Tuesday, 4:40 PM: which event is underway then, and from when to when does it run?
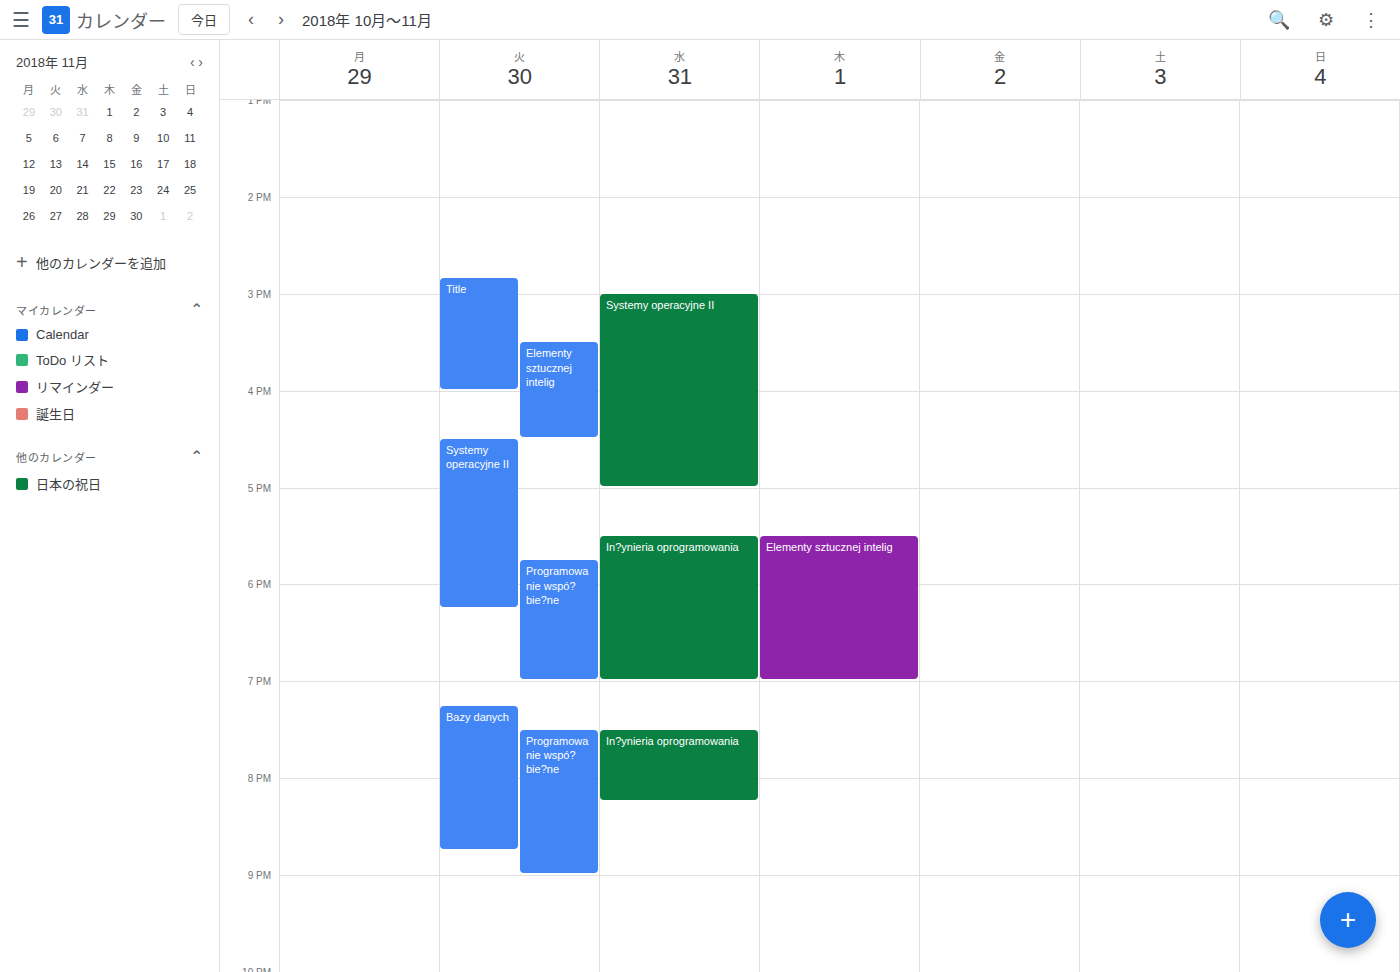
"Systemy operacyjne II", 4:30 PM to 6:15 PM